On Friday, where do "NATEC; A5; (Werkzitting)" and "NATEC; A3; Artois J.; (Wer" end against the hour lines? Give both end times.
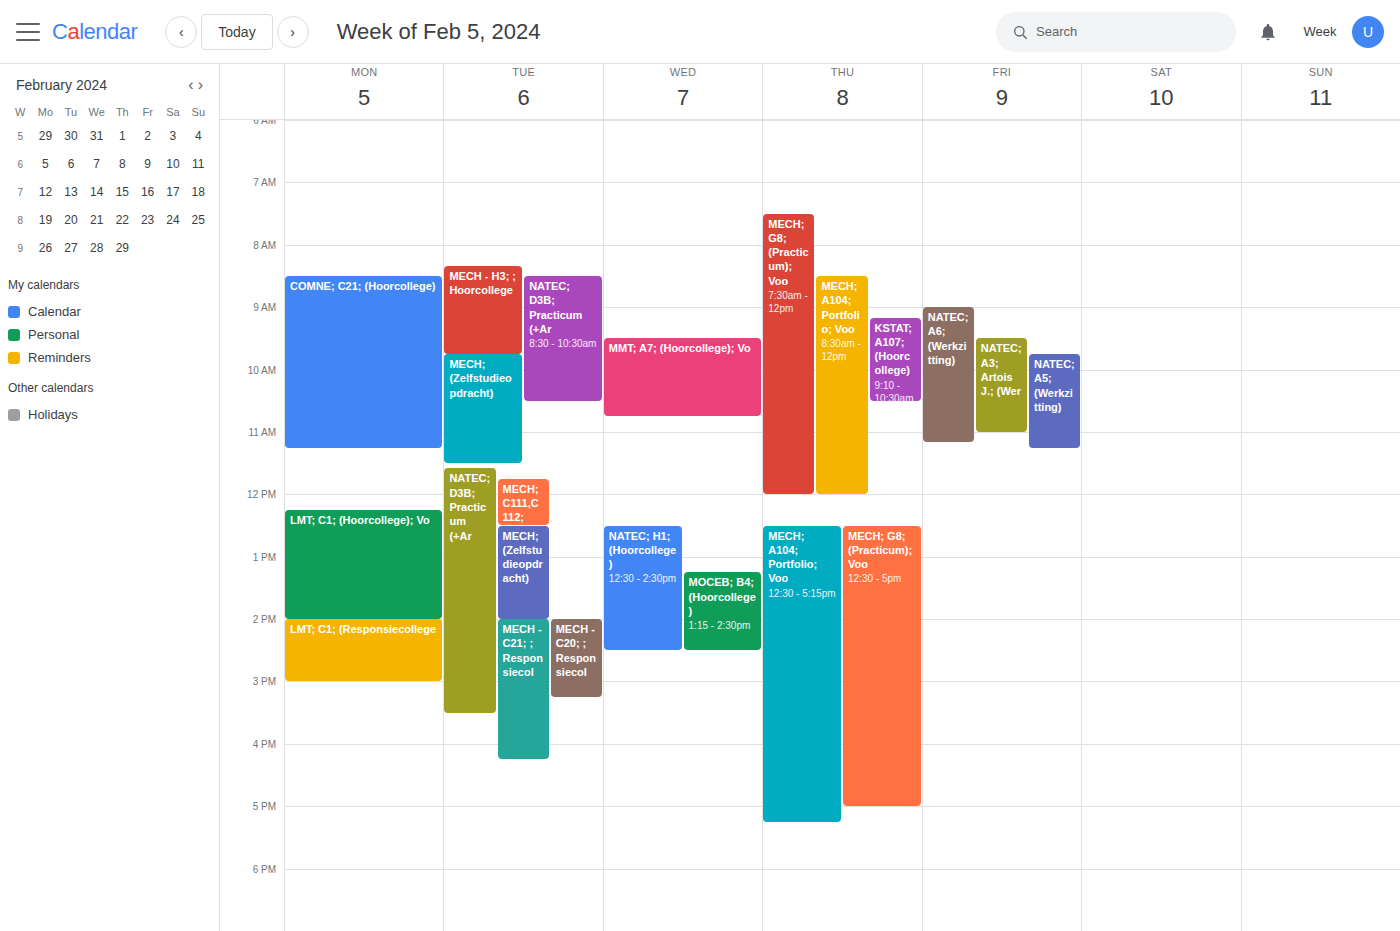
"NATEC; A5; (Werkzitting)": 11:15 AM, neither: a quarter of the way from the 11 AM line to the 12 PM line. "NATEC; A3; Artois J.; (Wer": 11:00 AM, exactly on the 11 AM line.